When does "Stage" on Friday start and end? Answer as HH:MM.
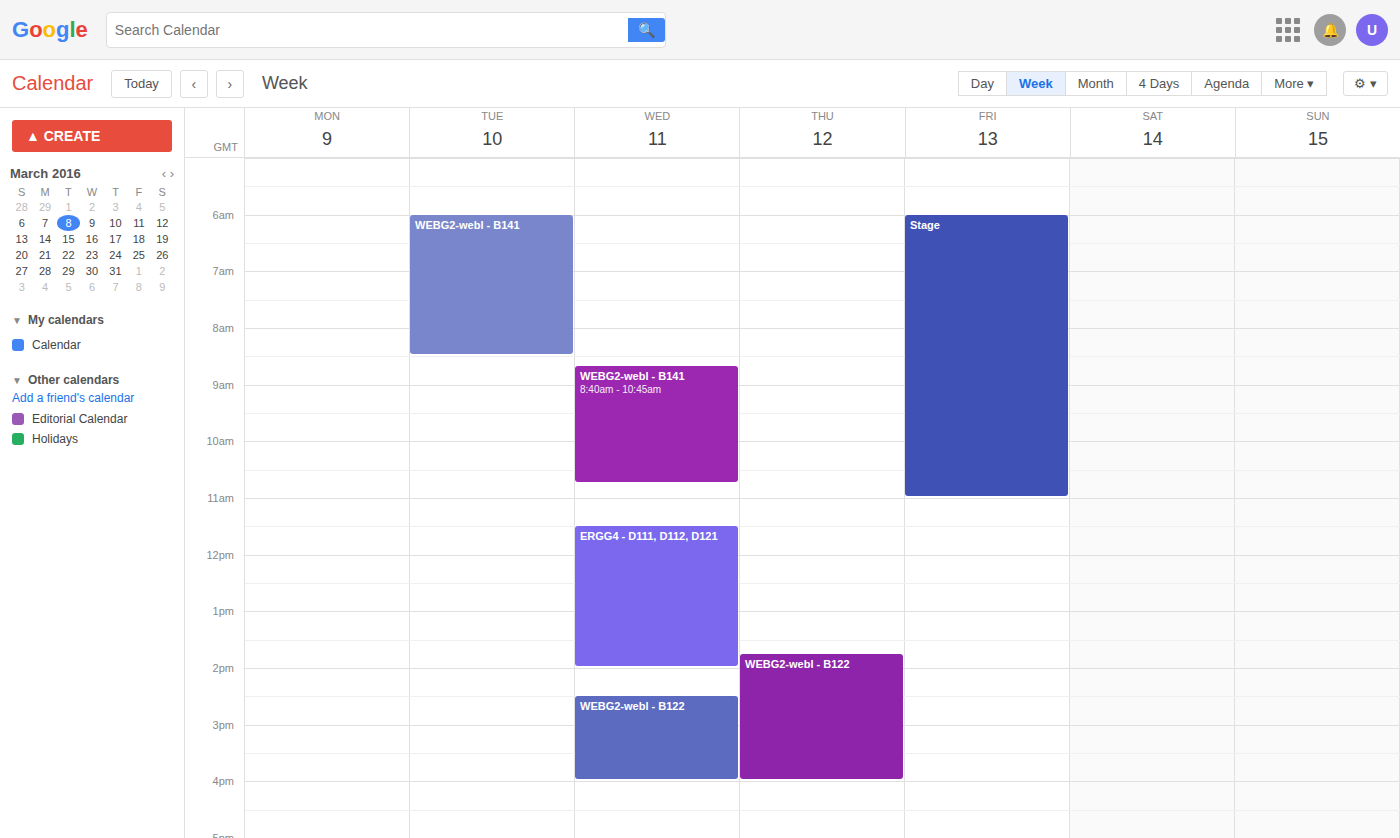
06:00 to 11:00